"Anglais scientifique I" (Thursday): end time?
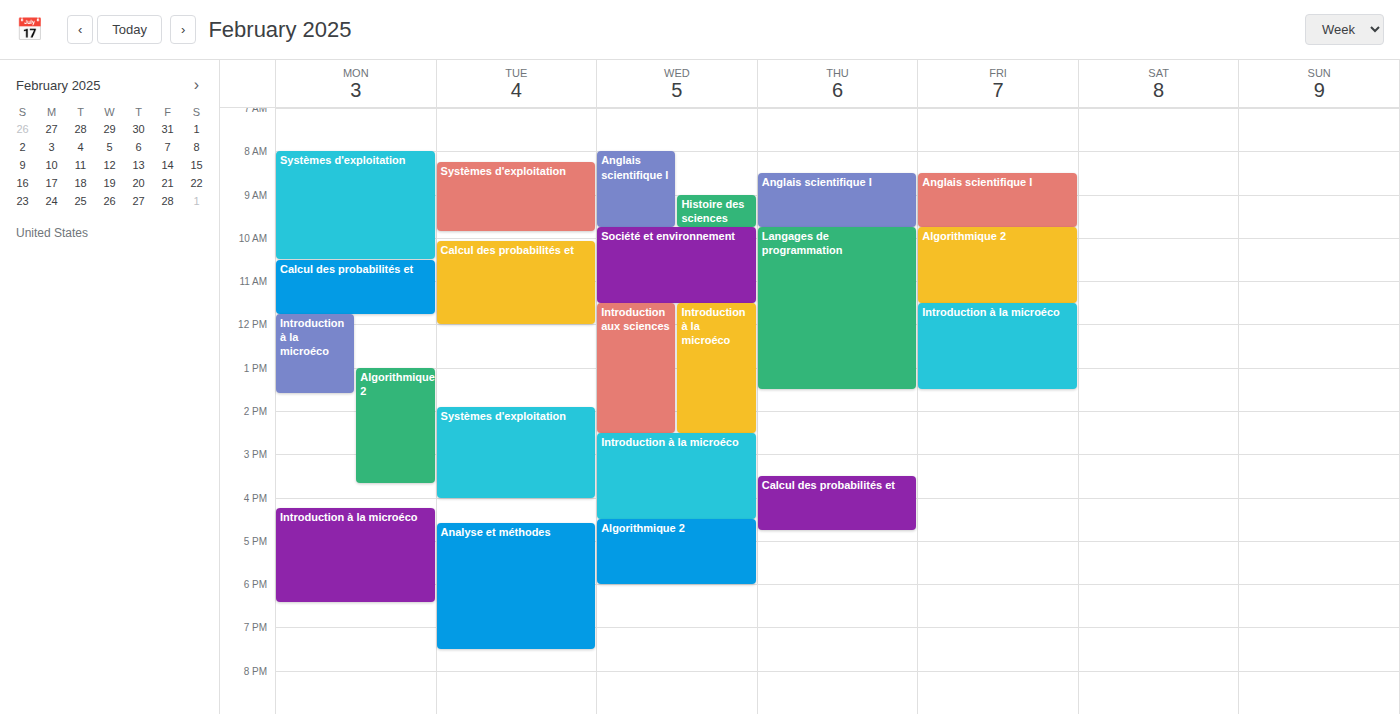
09:45